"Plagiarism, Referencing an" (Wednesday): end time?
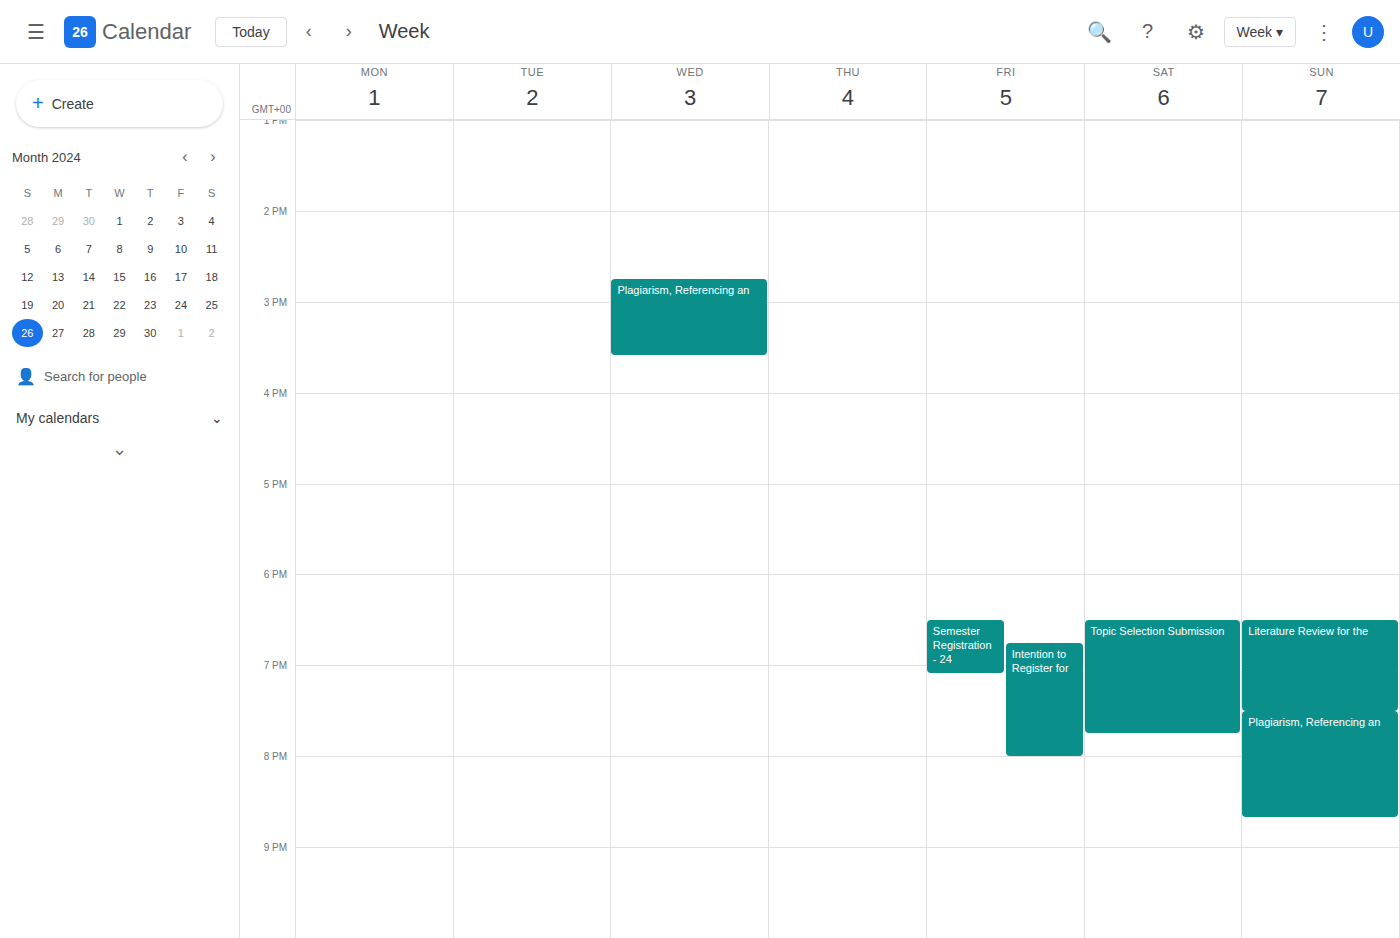
3:35 PM